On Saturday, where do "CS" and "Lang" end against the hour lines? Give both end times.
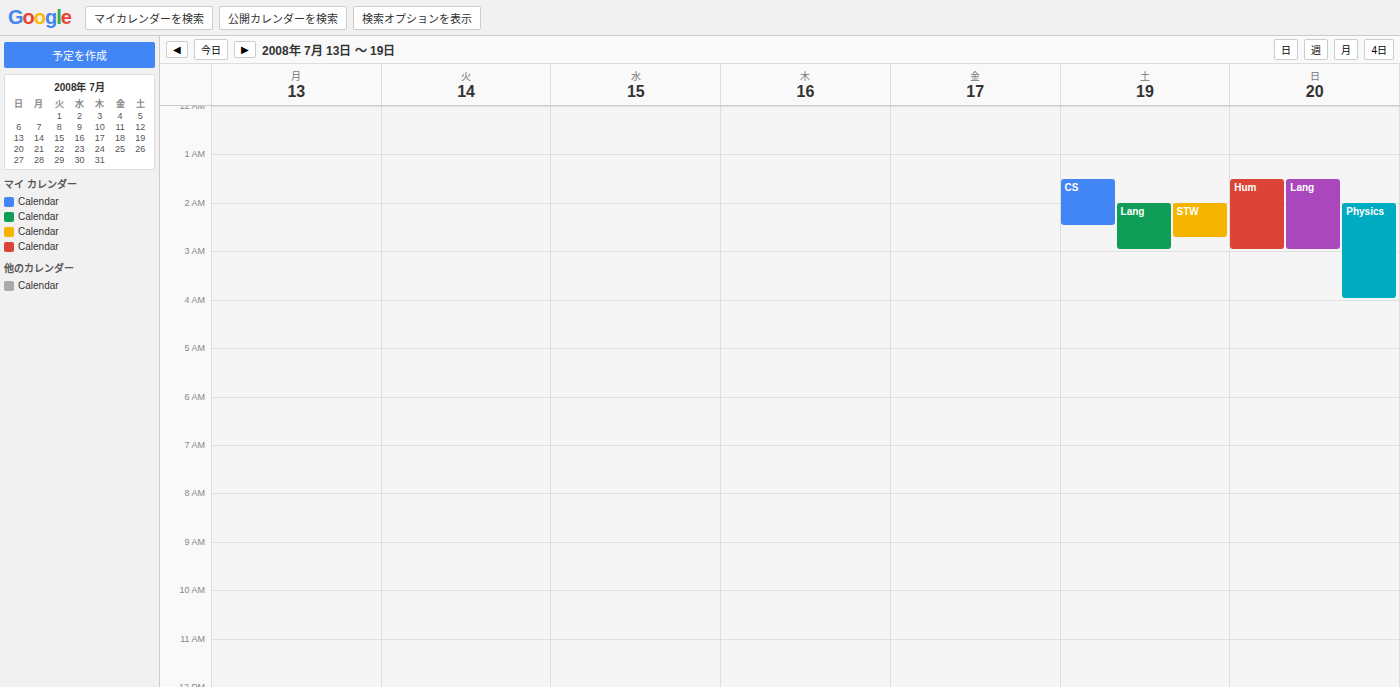
"CS": 2:30 AM, halfway between the 2 AM and 3 AM lines. "Lang": 3:00 AM, exactly on the 3 AM line.